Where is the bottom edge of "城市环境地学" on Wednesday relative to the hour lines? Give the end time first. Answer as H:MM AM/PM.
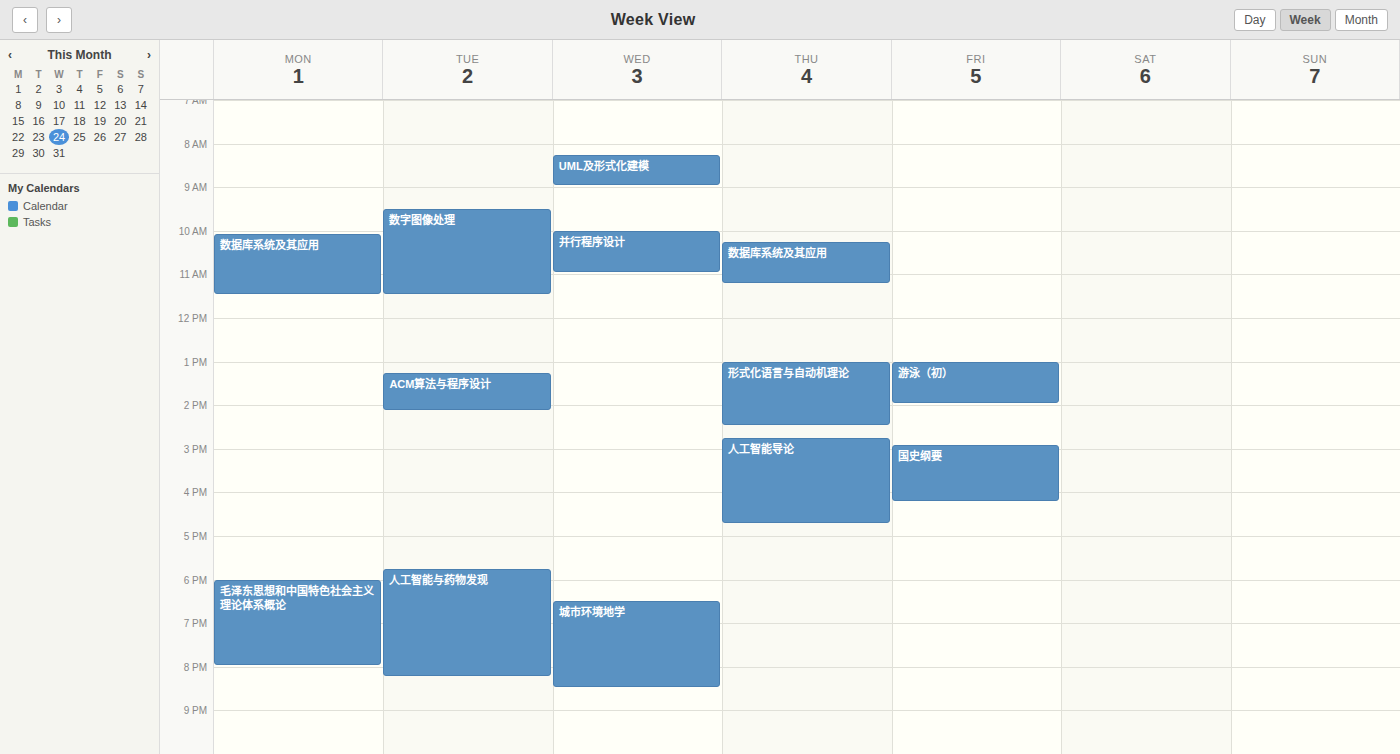
8:30 PM -- halfway between the 8 PM and 9 PM lines.